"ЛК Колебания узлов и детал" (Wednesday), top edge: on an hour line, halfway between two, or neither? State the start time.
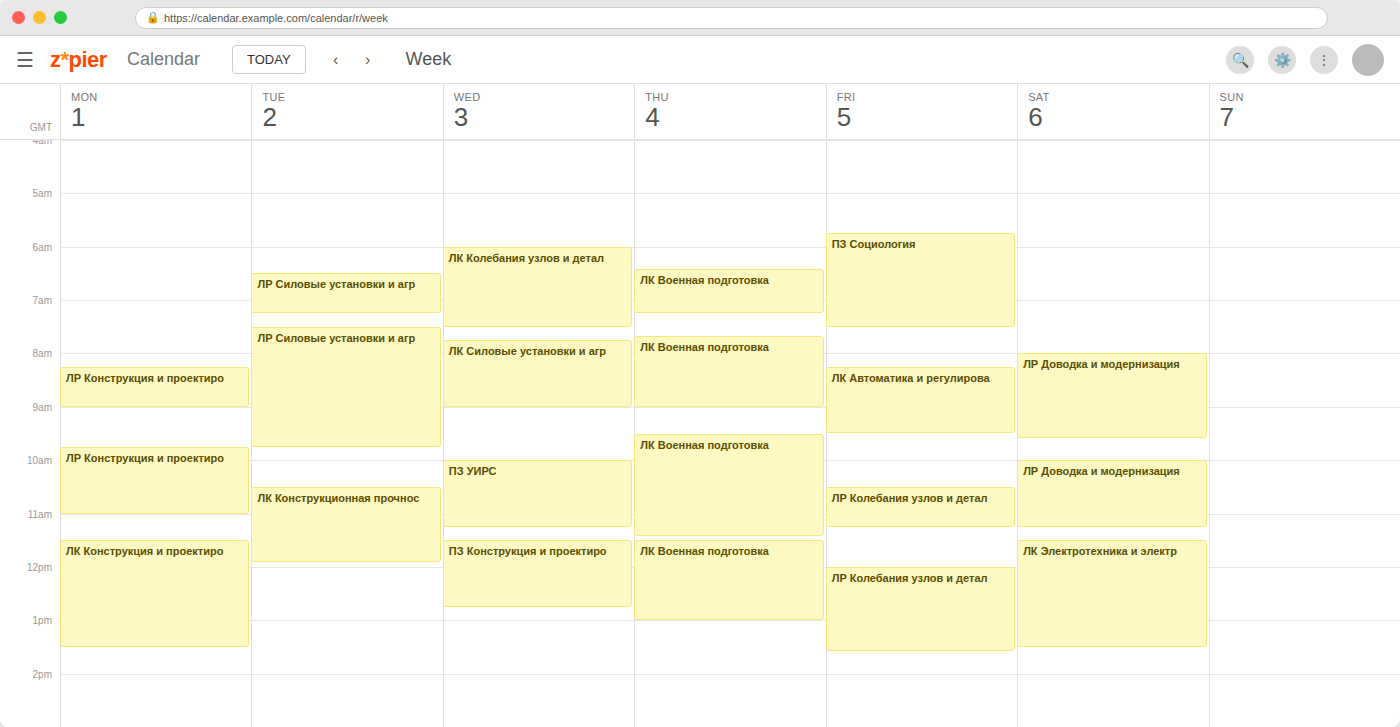
6:00 AM -- exactly on the 6 AM line.